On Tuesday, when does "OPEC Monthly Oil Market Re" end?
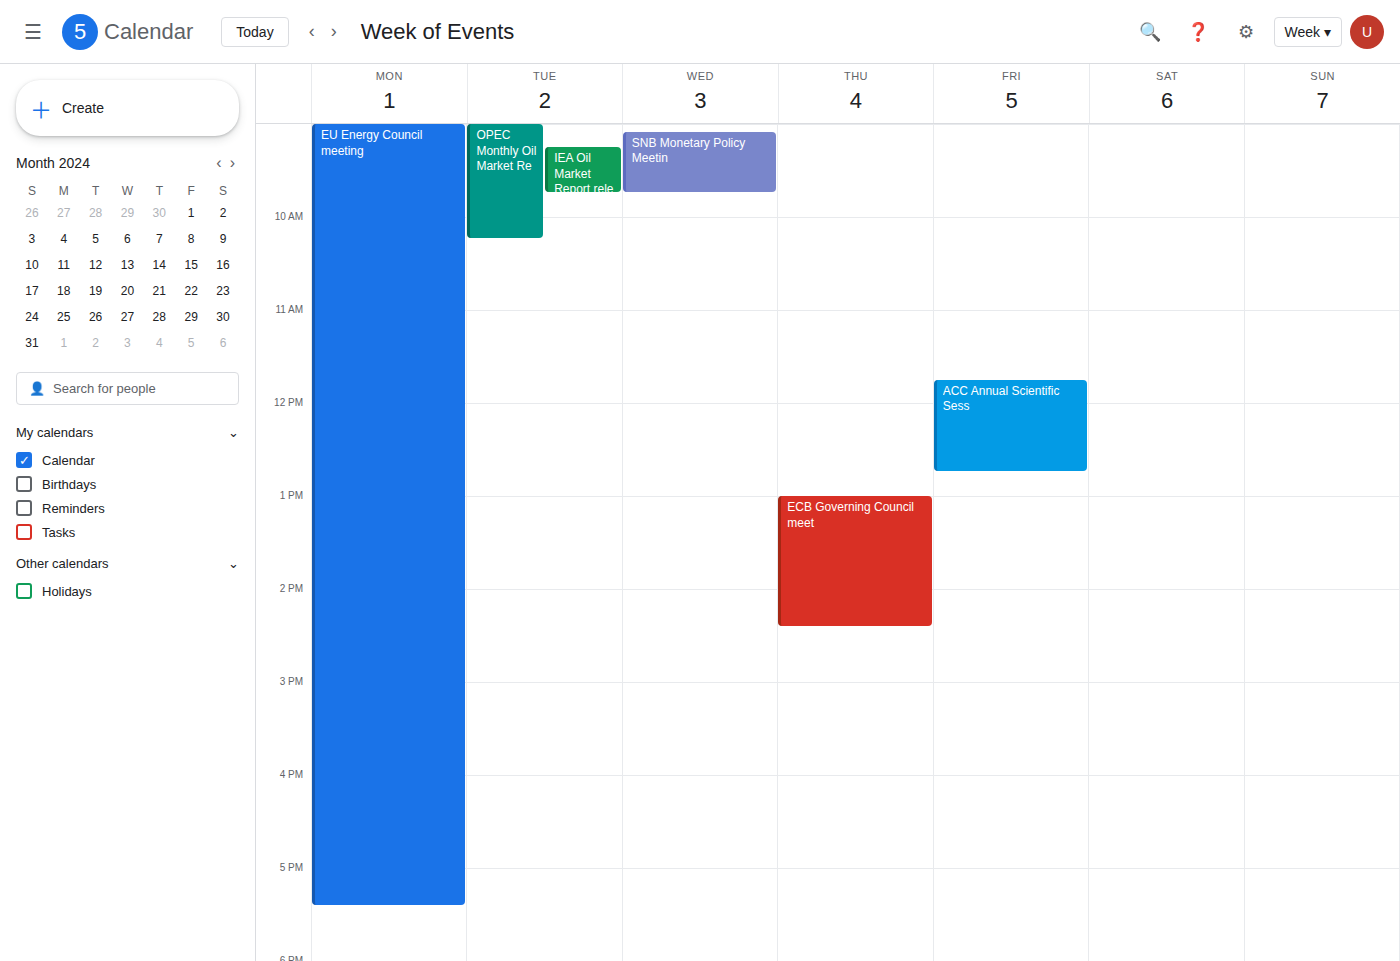
10:15